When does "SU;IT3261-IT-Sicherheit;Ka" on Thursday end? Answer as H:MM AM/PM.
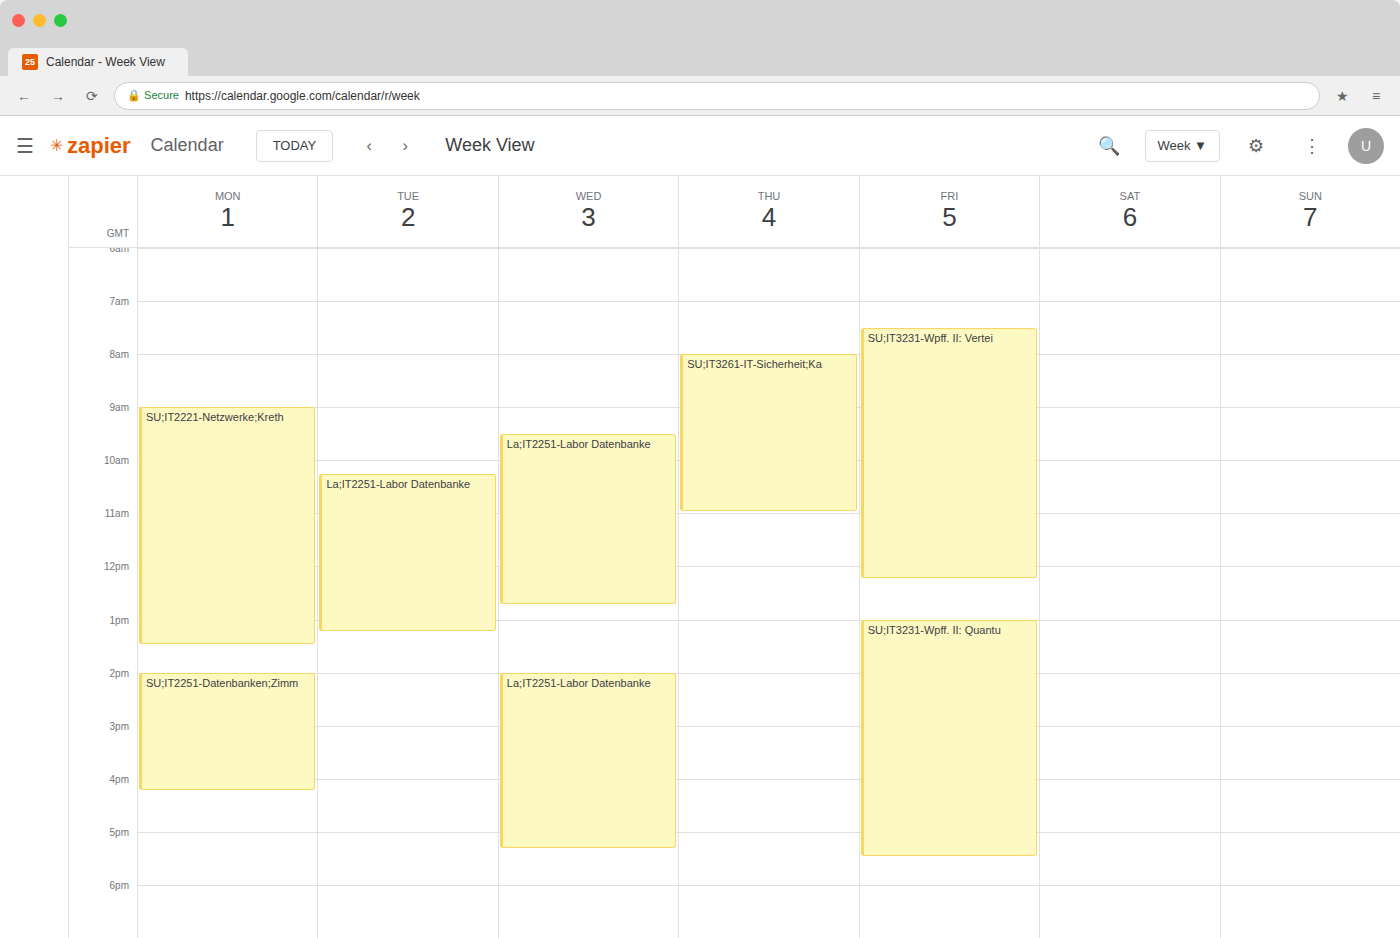
11:00 AM